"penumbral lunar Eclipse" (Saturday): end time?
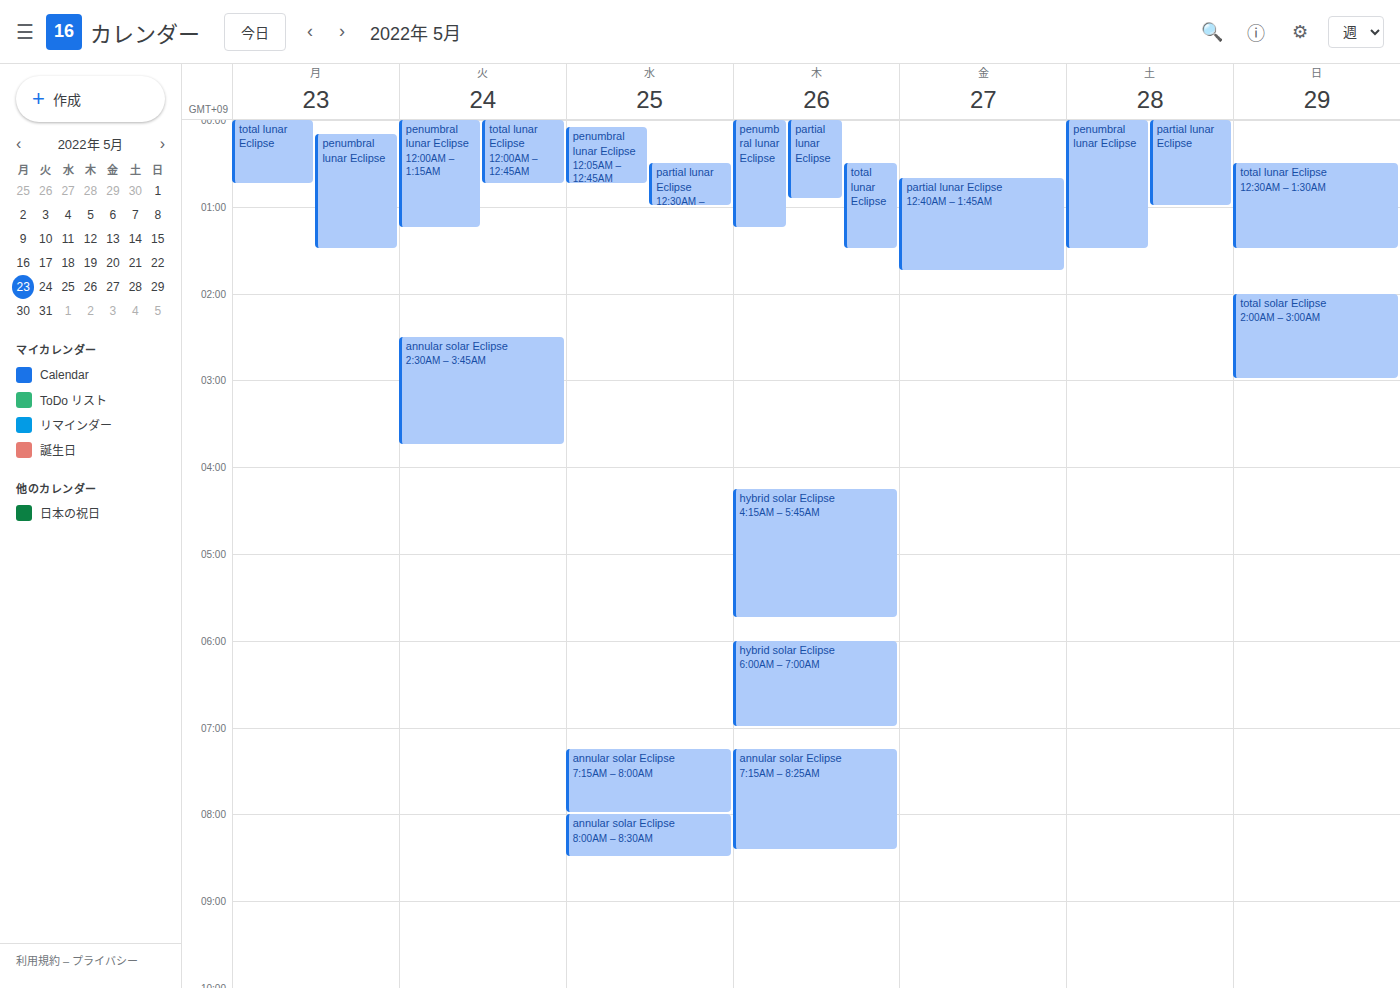
1:30 AM